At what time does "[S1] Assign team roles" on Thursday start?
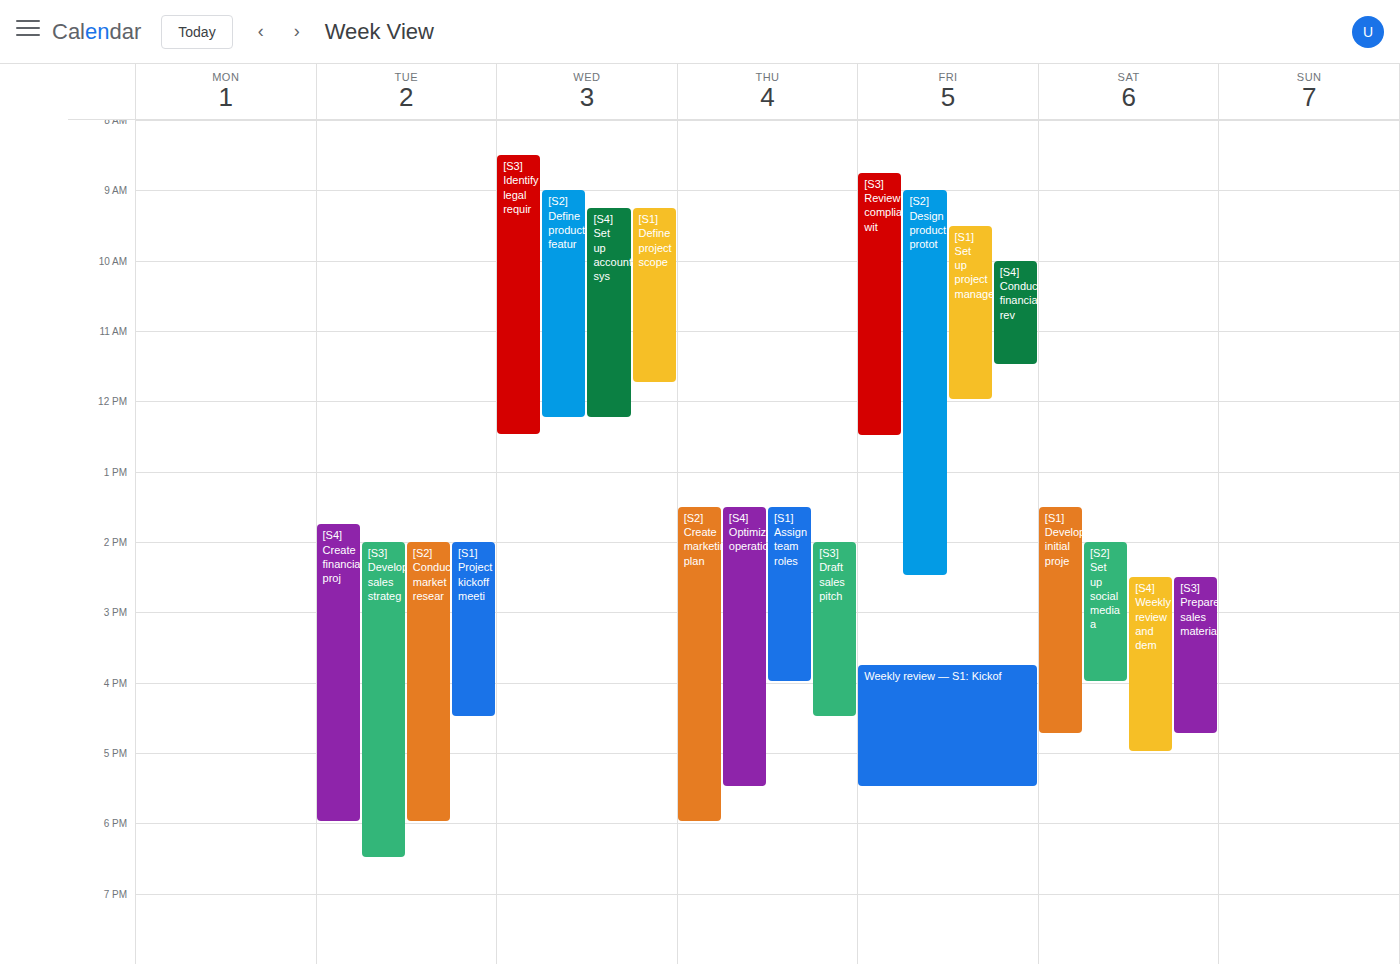
1:30 PM